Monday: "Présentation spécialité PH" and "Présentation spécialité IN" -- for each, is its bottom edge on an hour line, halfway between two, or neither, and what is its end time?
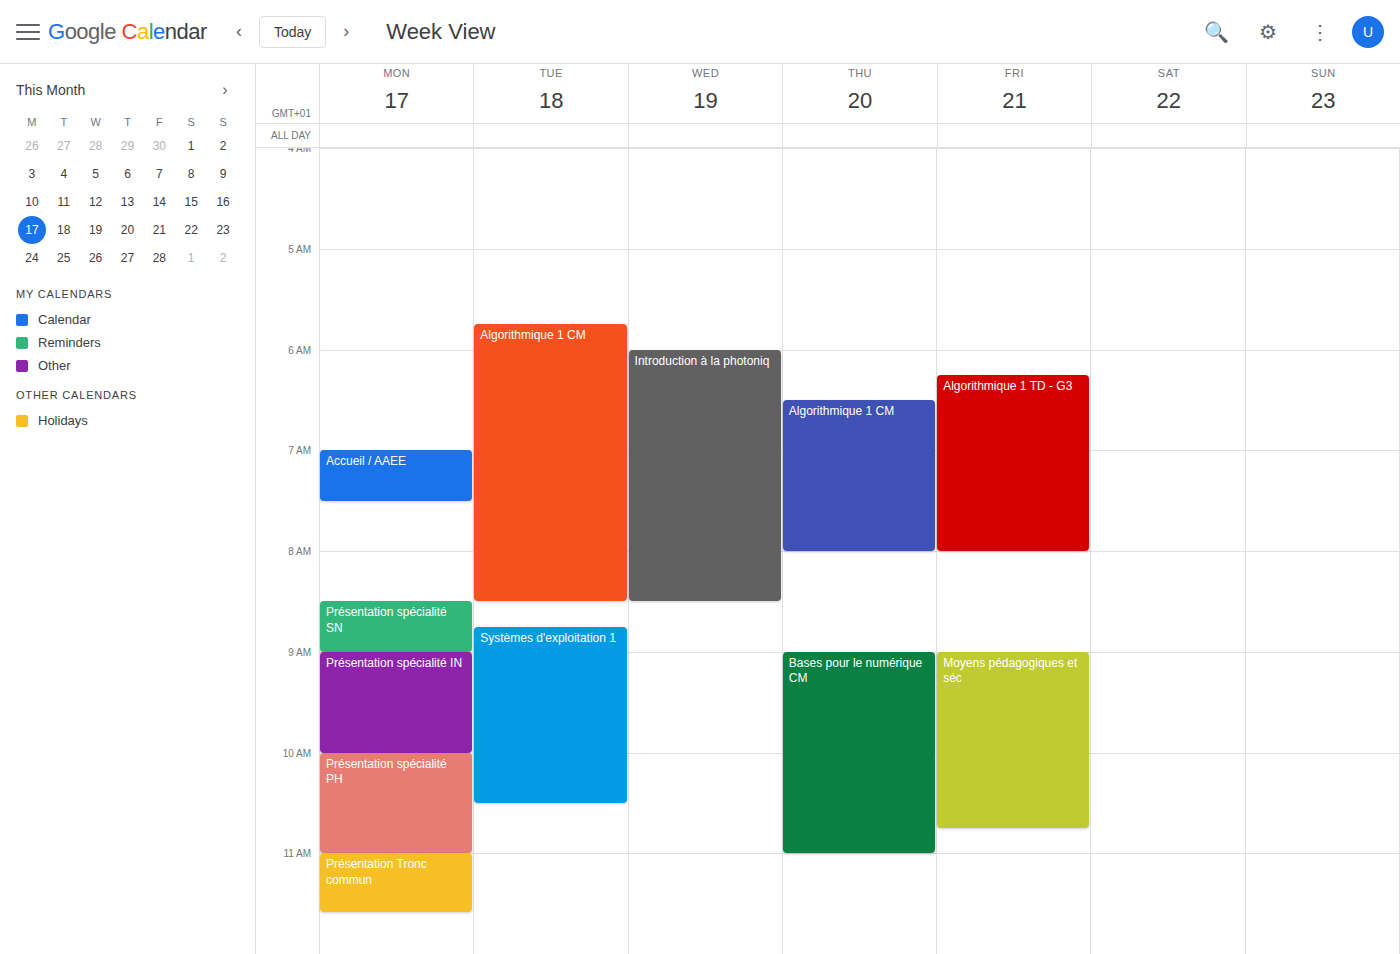
"Présentation spécialité PH": 11:00 AM, exactly on the 11 AM line. "Présentation spécialité IN": 10:00 AM, exactly on the 10 AM line.